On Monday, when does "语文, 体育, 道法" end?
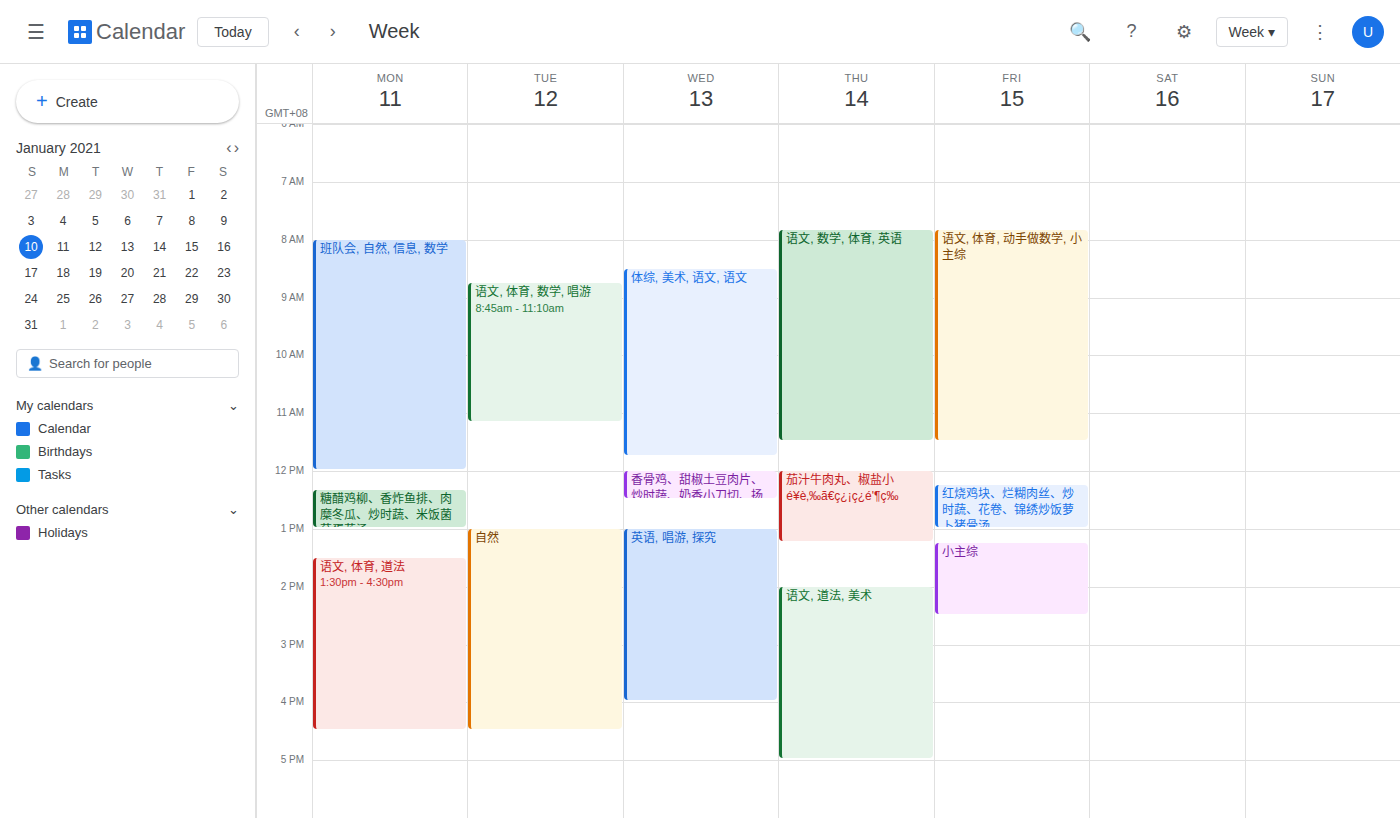
4:30 PM